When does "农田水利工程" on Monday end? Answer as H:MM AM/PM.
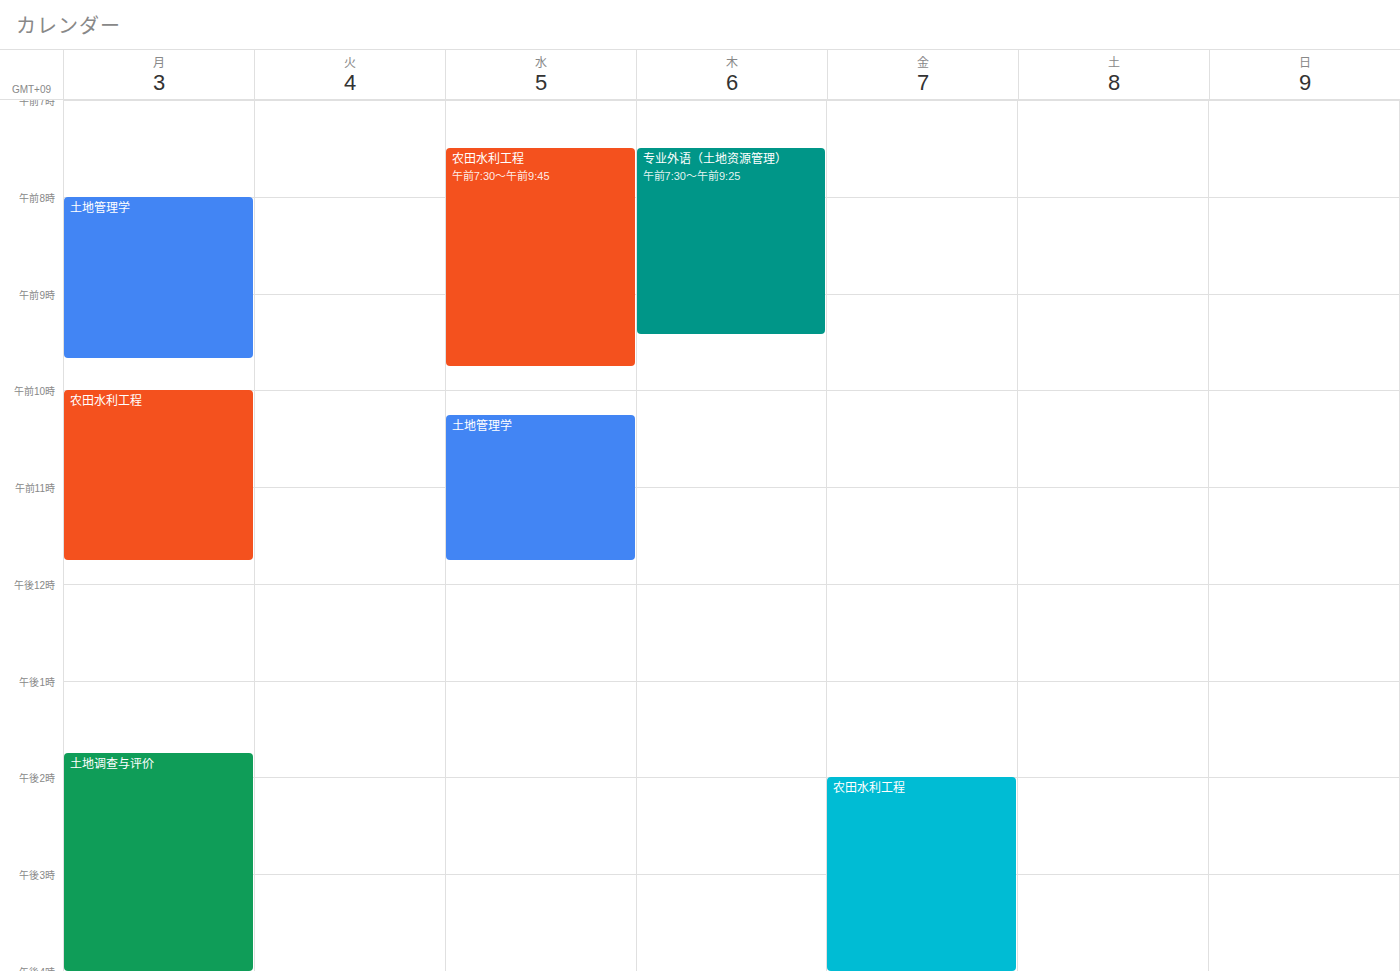
11:45 AM